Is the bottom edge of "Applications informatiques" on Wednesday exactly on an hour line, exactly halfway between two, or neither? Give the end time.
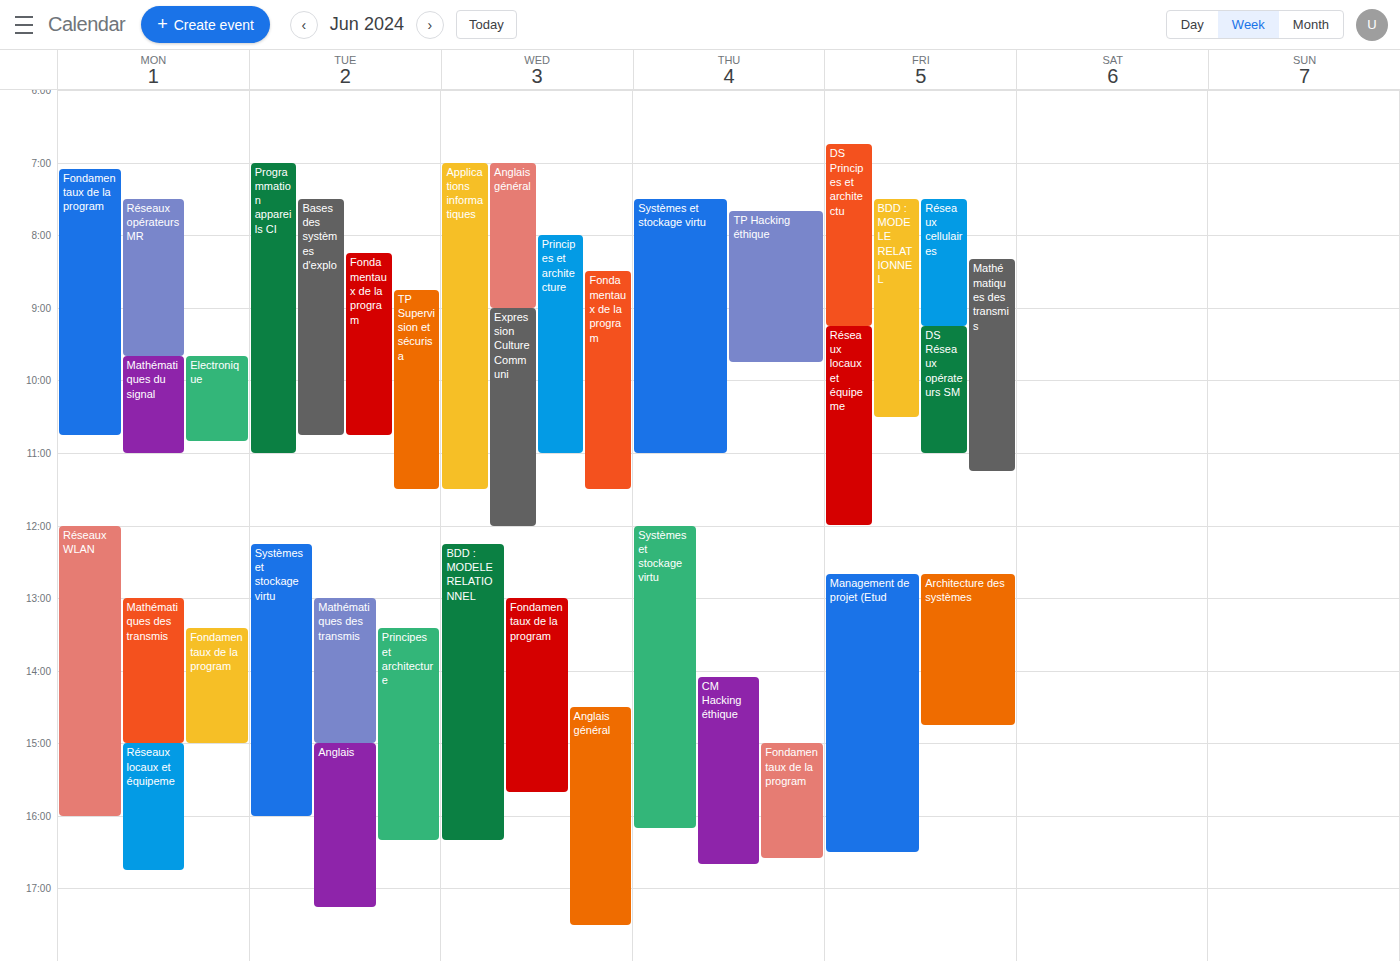
11:30 AM -- halfway between the 11 AM and 12 PM lines.